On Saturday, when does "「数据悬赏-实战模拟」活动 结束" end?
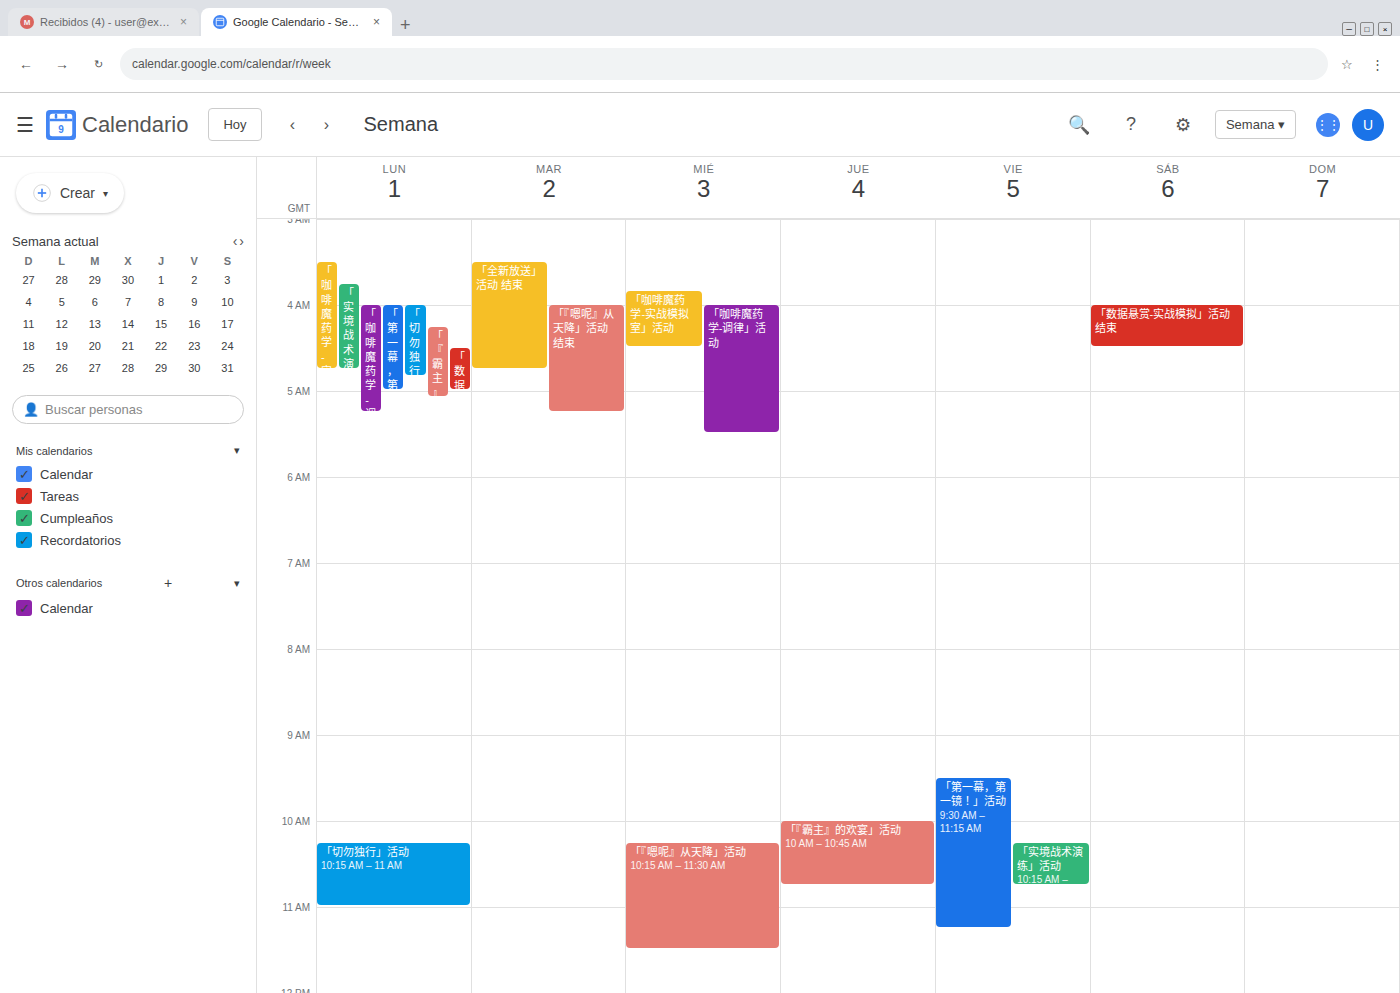
4:30 AM